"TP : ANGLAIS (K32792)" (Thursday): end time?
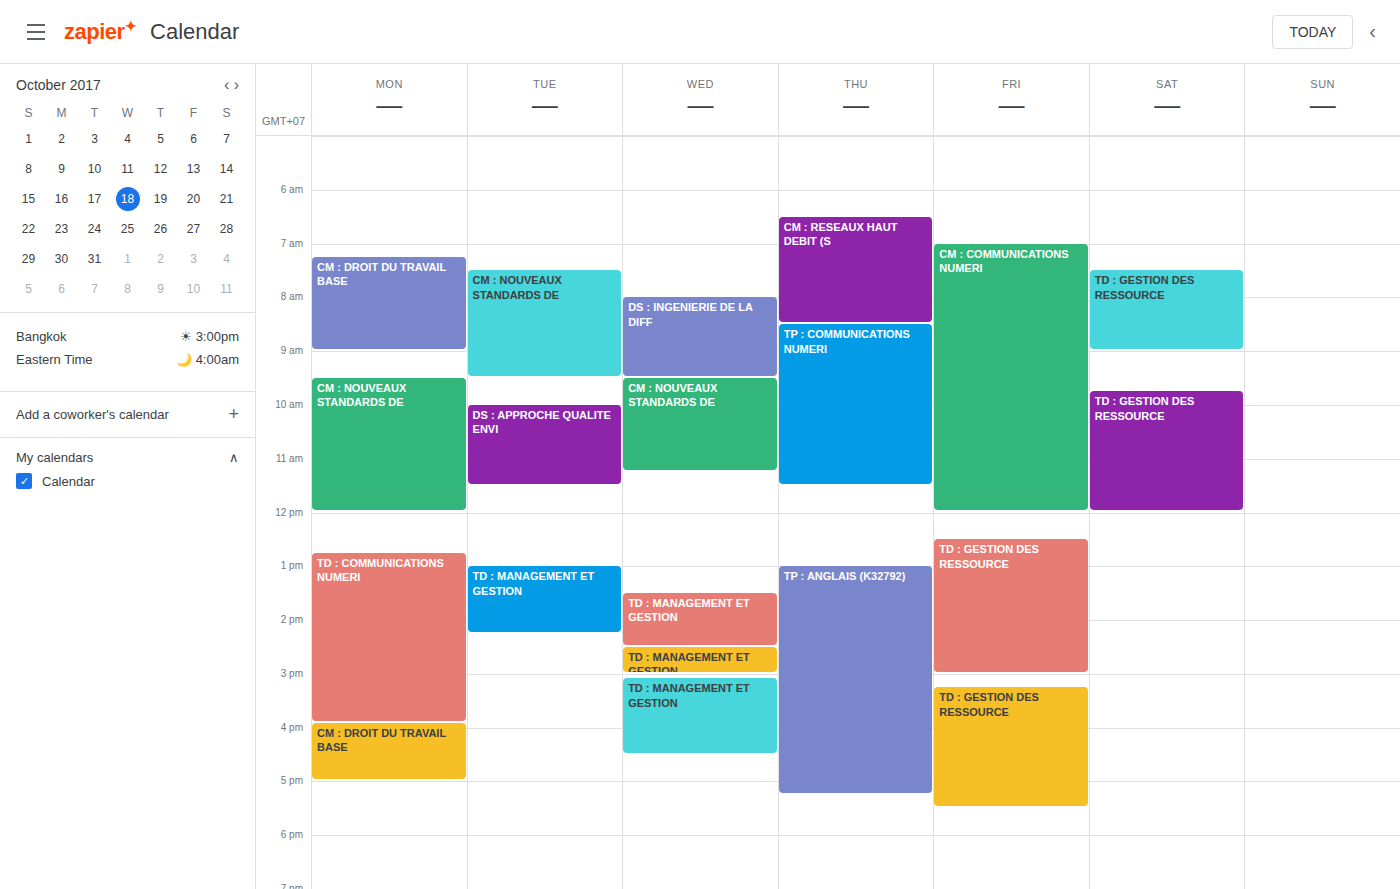
5:15 PM